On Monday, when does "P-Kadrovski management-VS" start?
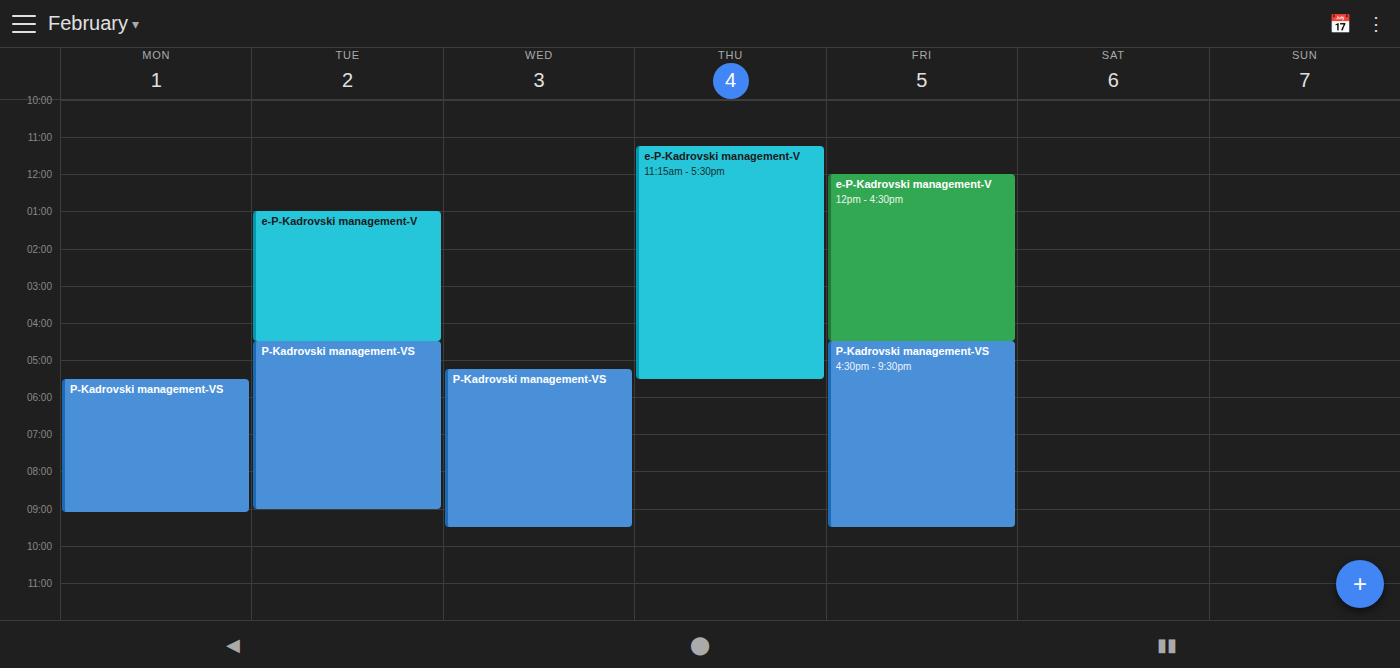
5:30 PM